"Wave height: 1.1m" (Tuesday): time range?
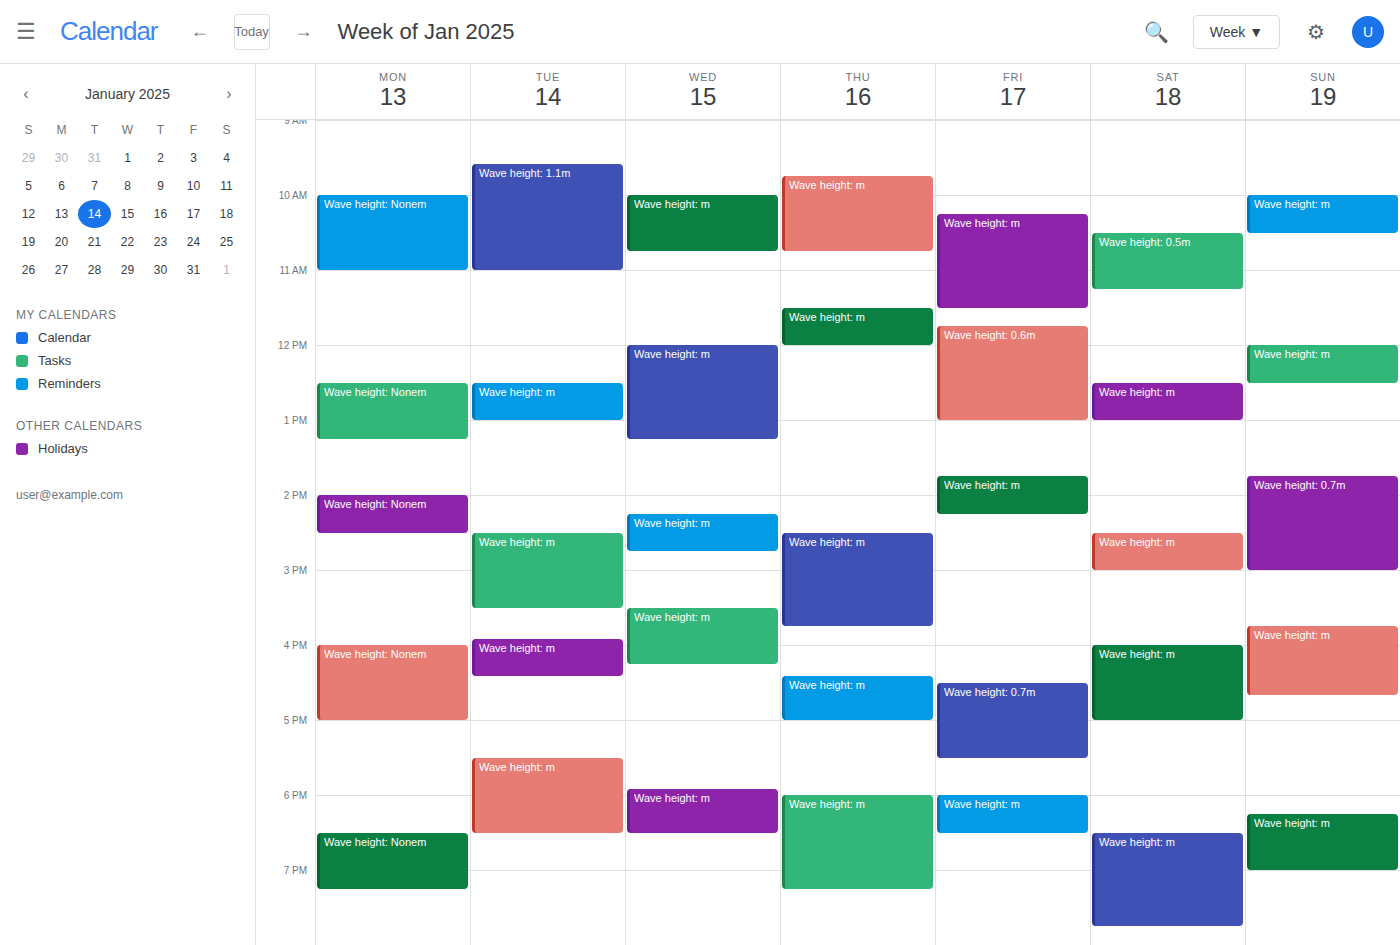
9:35 AM to 11:00 AM